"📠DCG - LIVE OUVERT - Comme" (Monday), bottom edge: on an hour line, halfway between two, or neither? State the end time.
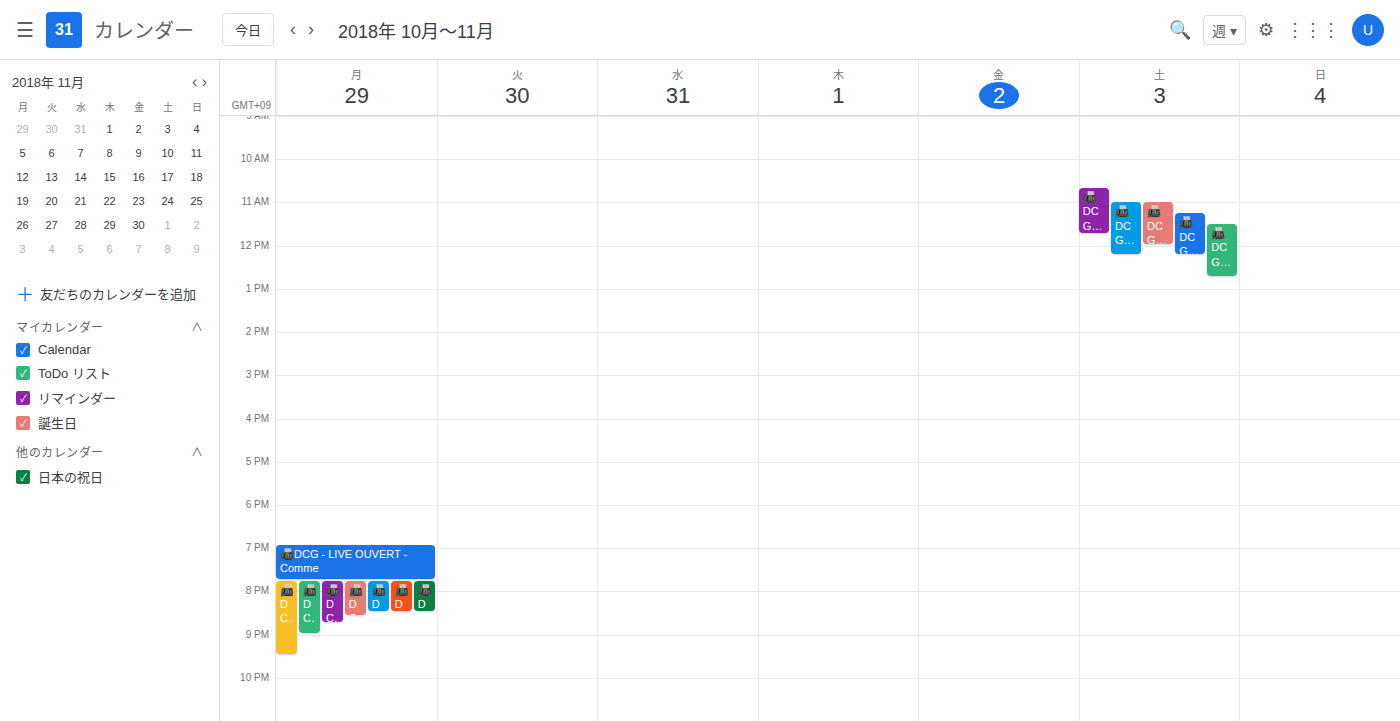
19:45 -- neither: three quarters of the way from the 19:00 line to the 20:00 line.